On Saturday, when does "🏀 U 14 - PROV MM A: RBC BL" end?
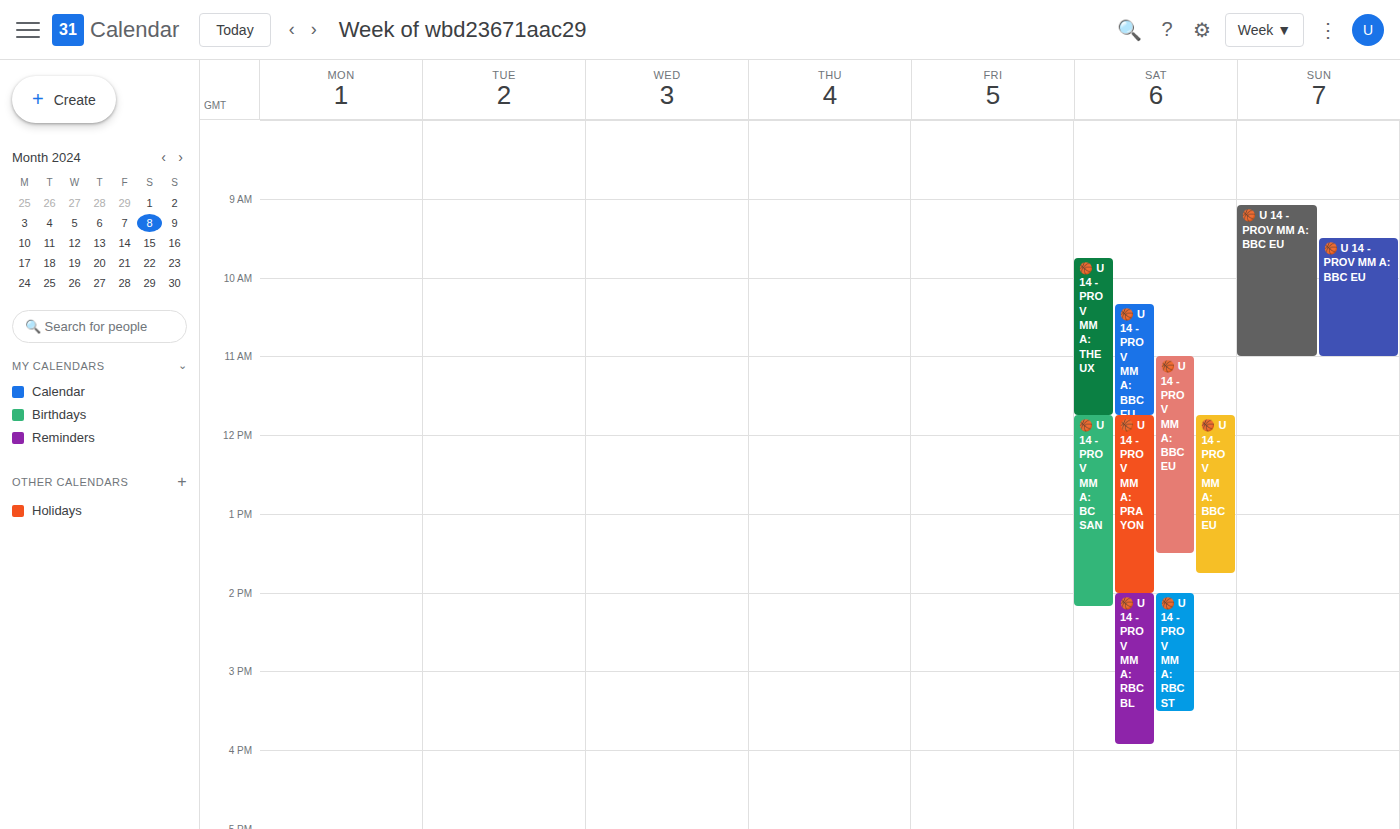
3:55 PM